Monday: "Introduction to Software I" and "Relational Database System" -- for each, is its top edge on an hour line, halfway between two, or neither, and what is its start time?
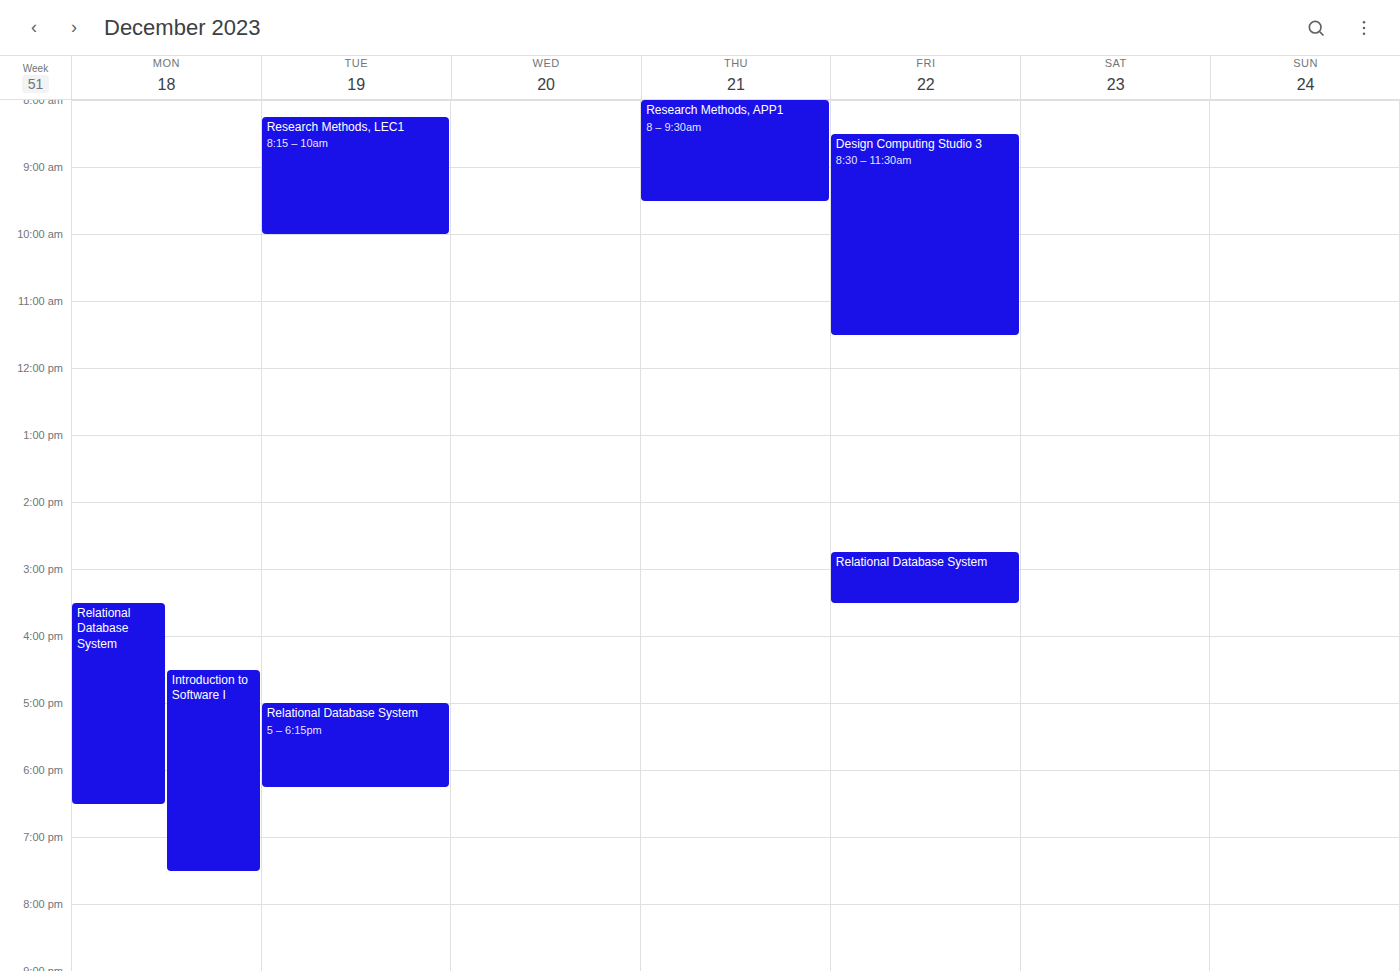
"Introduction to Software I": 4:30 PM, halfway between the 4 PM and 5 PM lines. "Relational Database System": 3:30 PM, halfway between the 3 PM and 4 PM lines.